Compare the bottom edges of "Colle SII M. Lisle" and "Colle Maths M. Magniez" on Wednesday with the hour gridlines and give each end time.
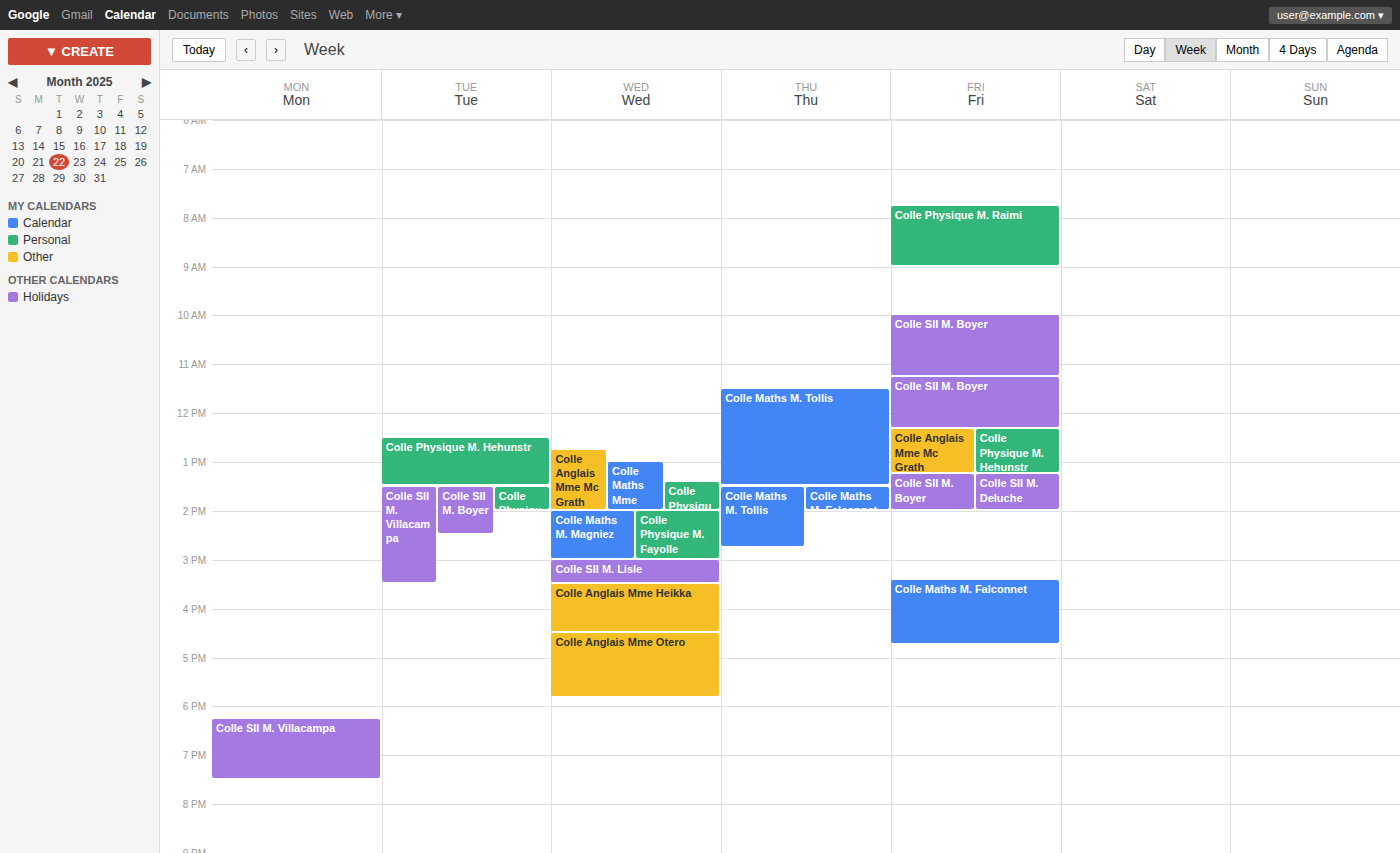
"Colle SII M. Lisle": 3:30 PM, halfway between the 3 PM and 4 PM lines. "Colle Maths M. Magniez": 3:00 PM, exactly on the 3 PM line.